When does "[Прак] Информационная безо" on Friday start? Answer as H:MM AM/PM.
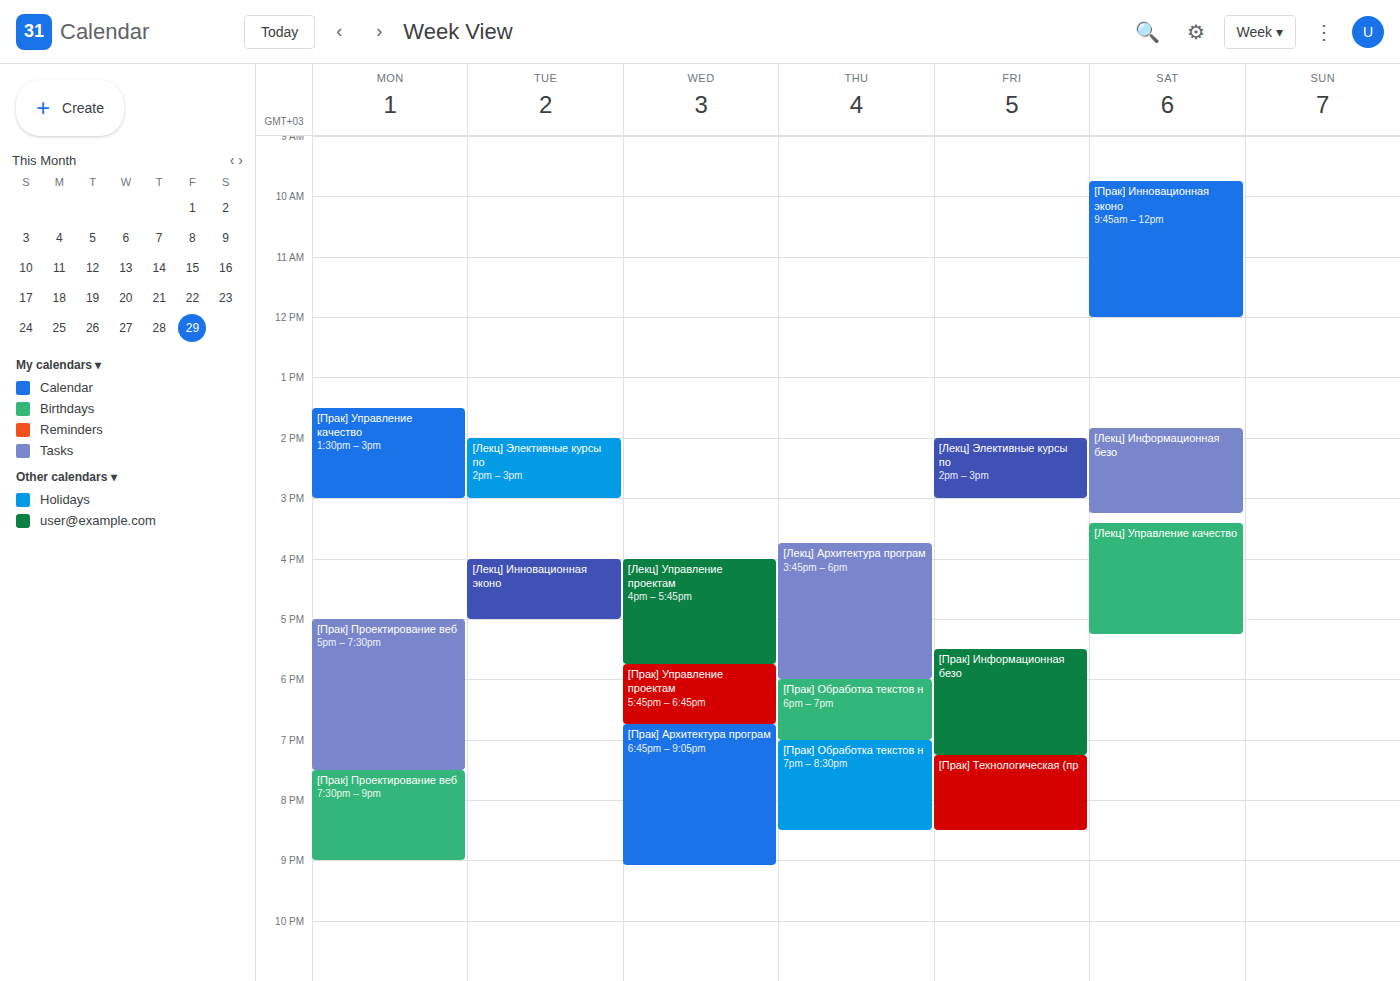
5:30 PM